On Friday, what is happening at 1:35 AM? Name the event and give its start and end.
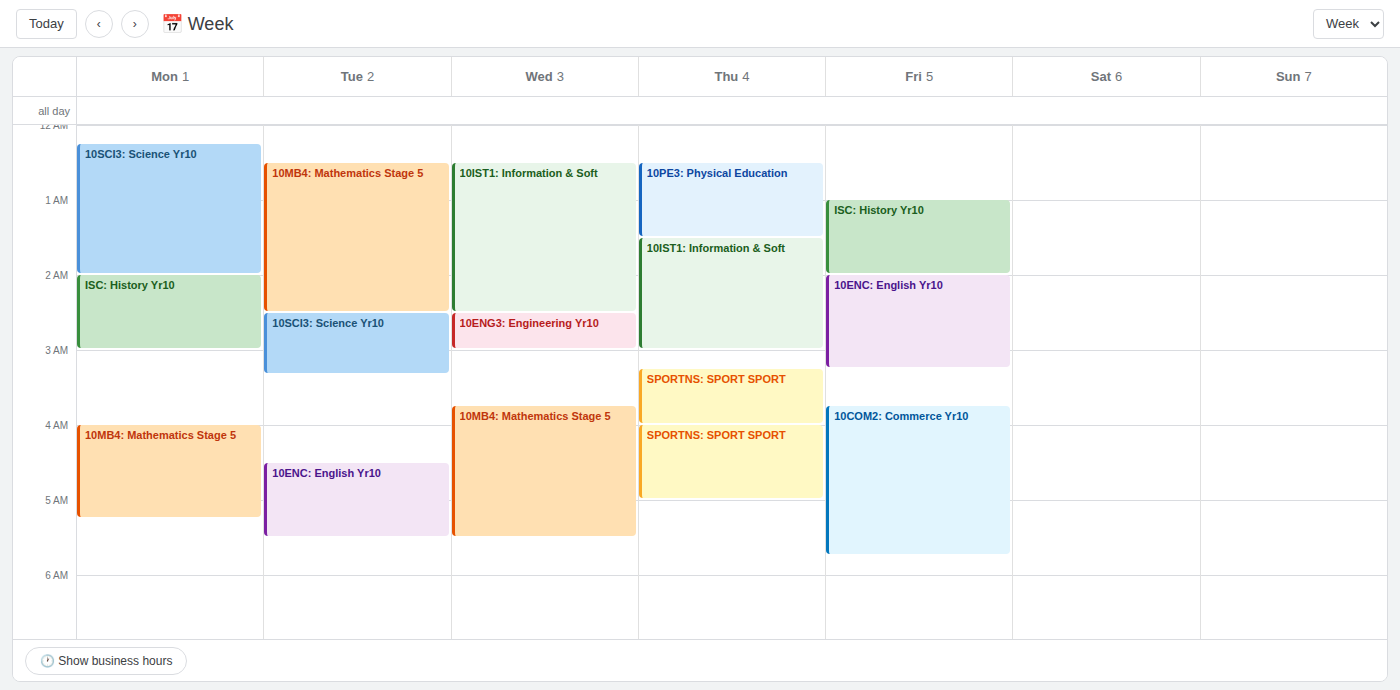
"ISC: History Yr10", 1:00 AM to 2:00 AM